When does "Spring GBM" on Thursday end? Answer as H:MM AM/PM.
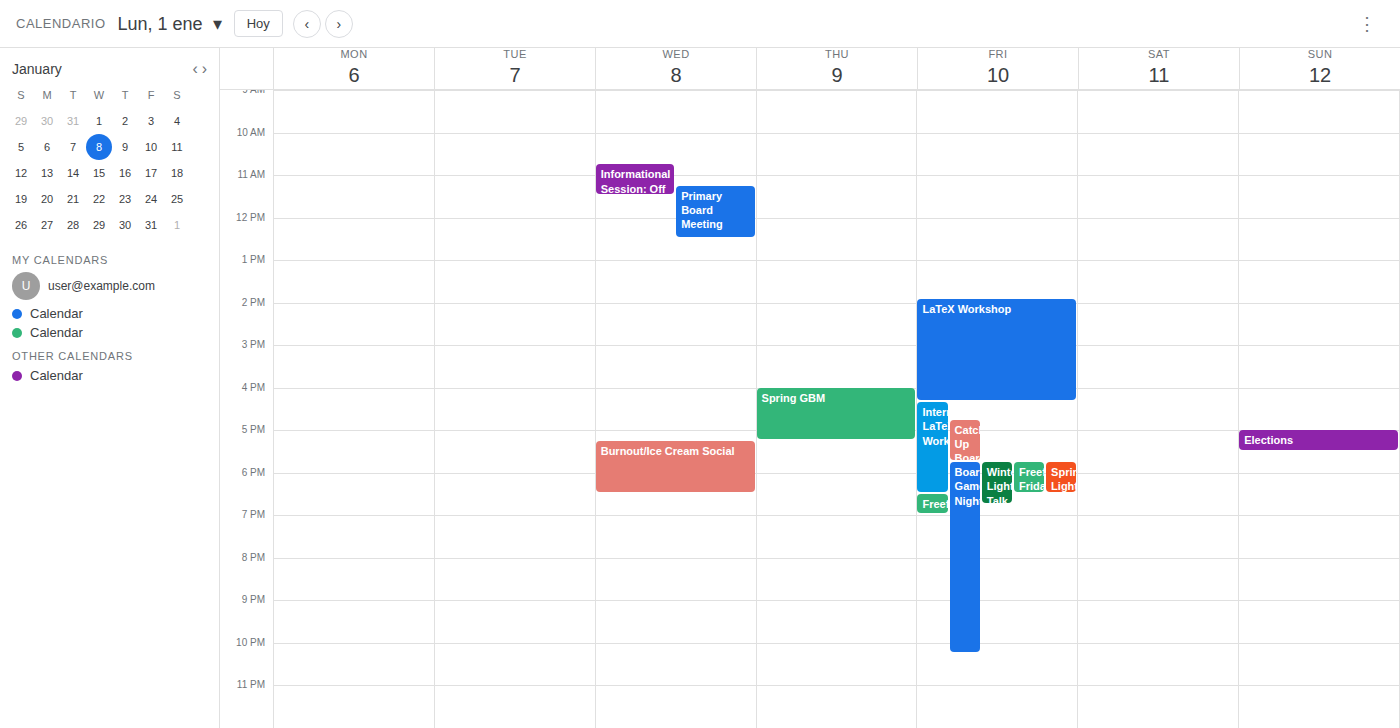
5:15 PM